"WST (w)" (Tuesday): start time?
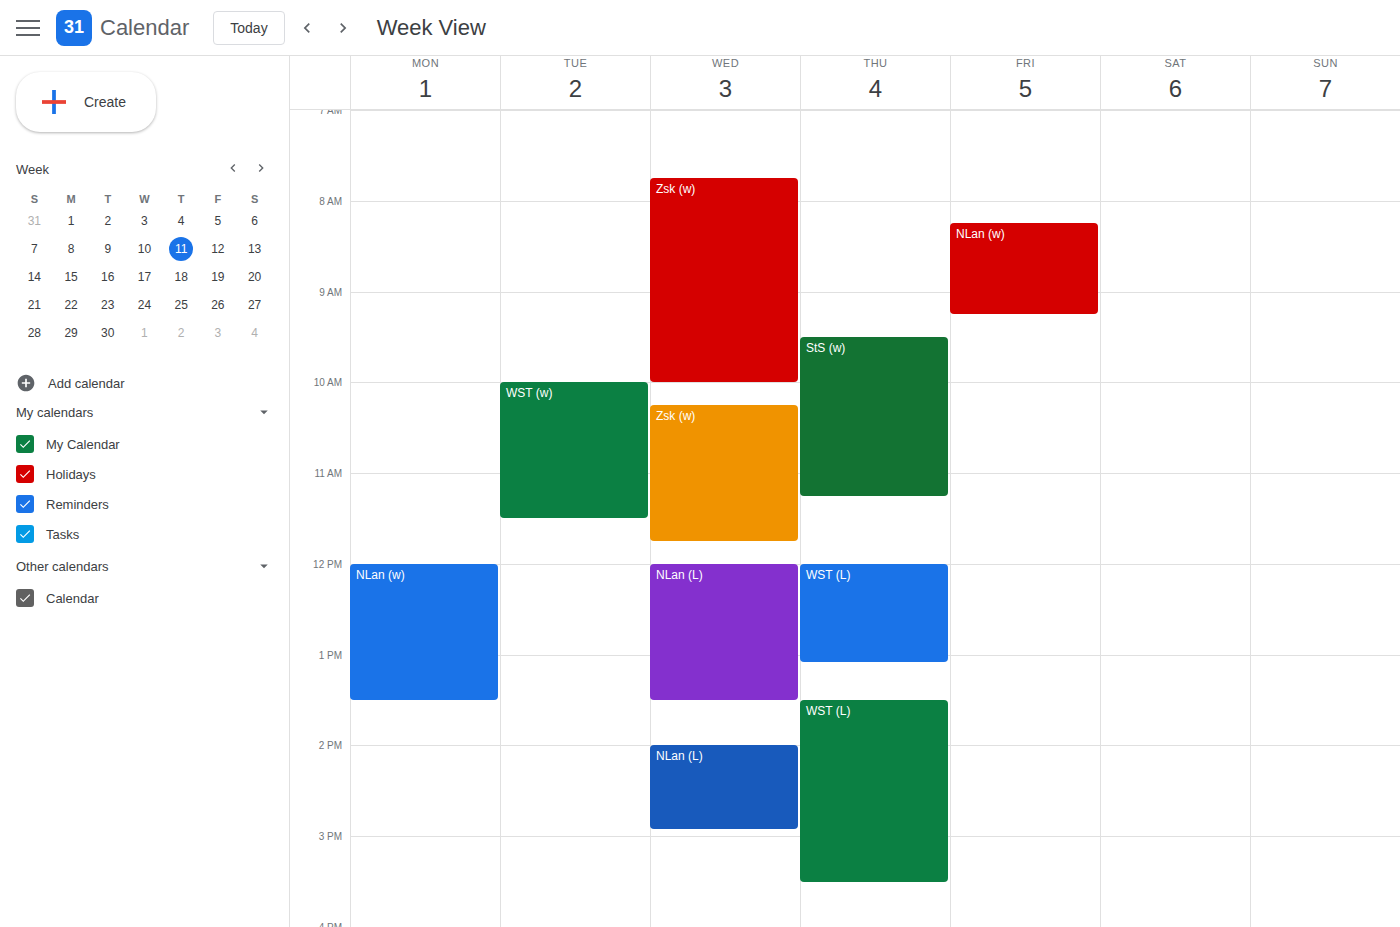
10:00 AM